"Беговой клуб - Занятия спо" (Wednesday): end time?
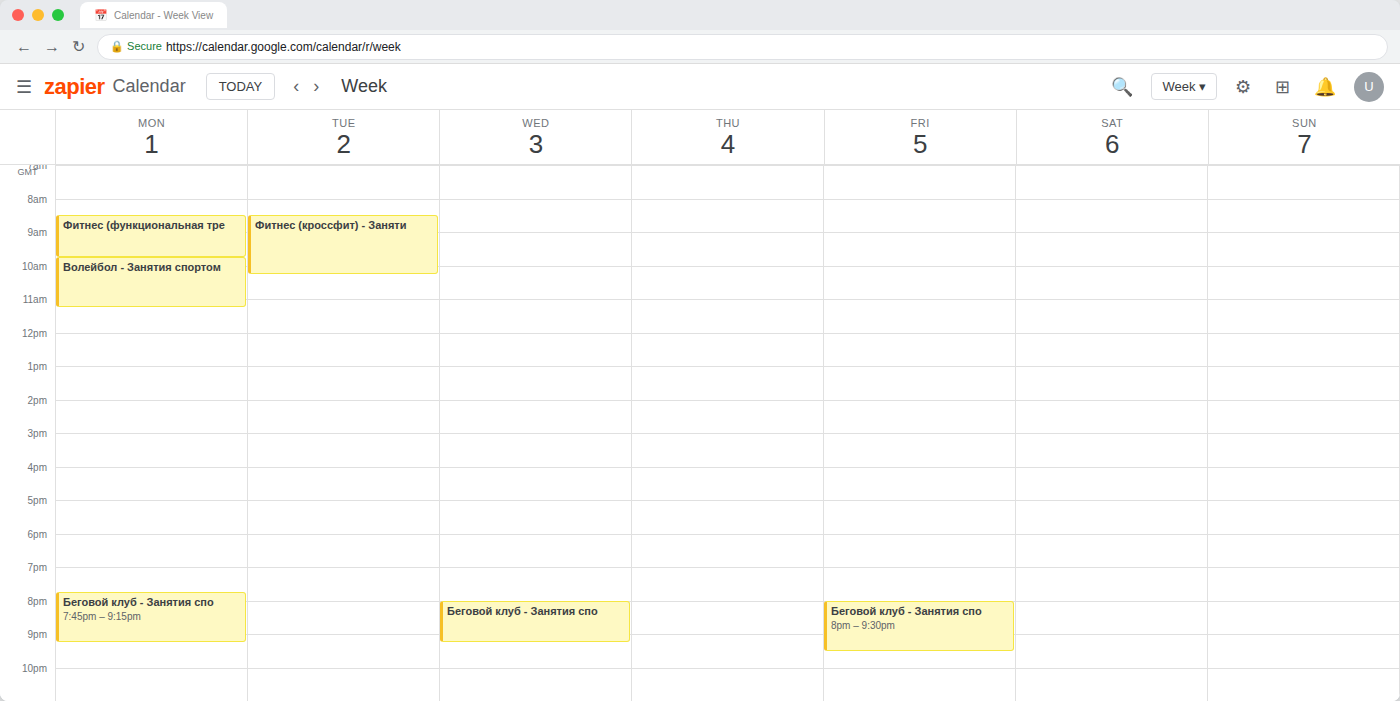
9:15 PM